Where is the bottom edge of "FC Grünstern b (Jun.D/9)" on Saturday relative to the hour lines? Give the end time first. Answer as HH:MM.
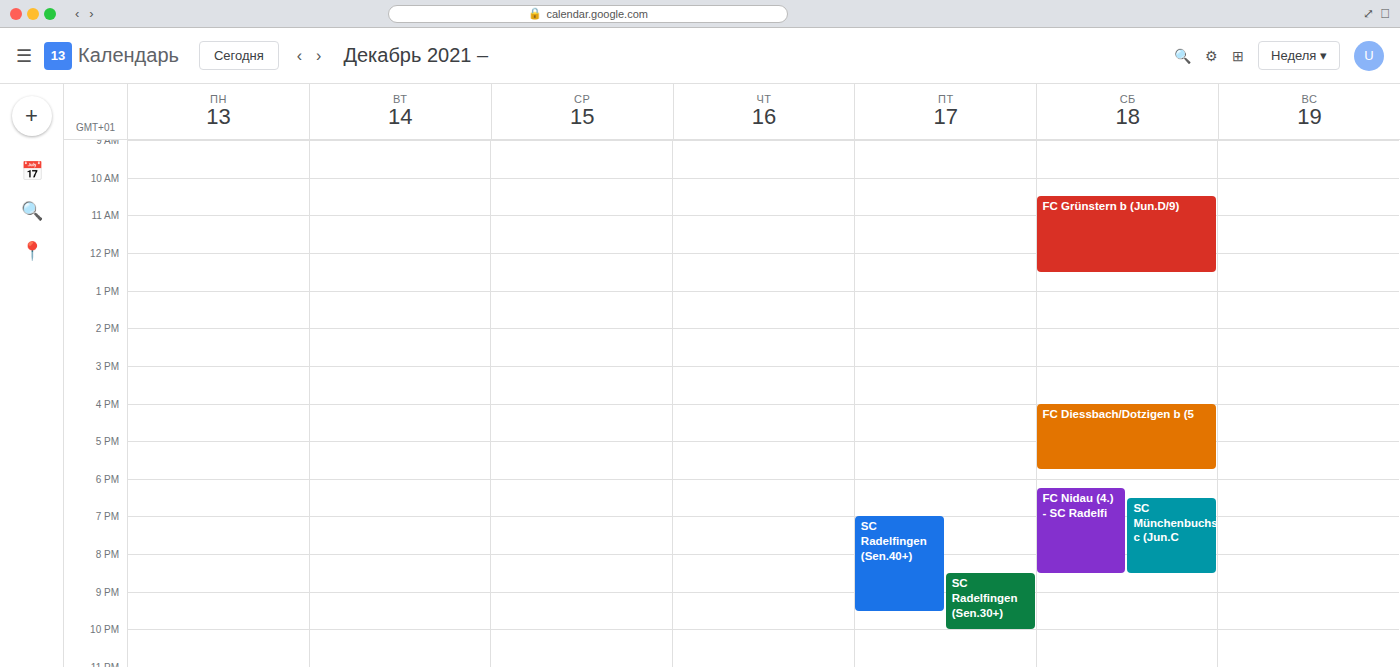
12:30 -- halfway between the 12:00 and 13:00 lines.